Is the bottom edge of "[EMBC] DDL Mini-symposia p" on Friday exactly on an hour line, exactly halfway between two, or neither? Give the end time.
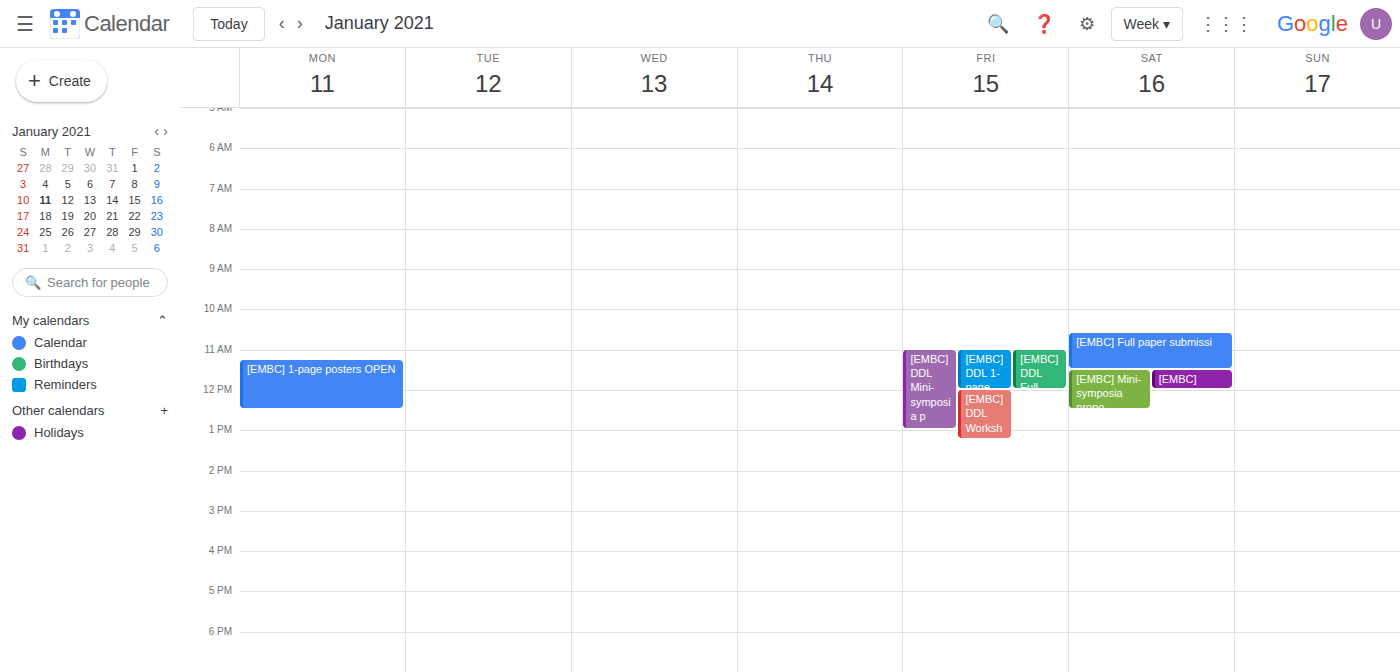
1:00 PM -- exactly on the 1 PM line.